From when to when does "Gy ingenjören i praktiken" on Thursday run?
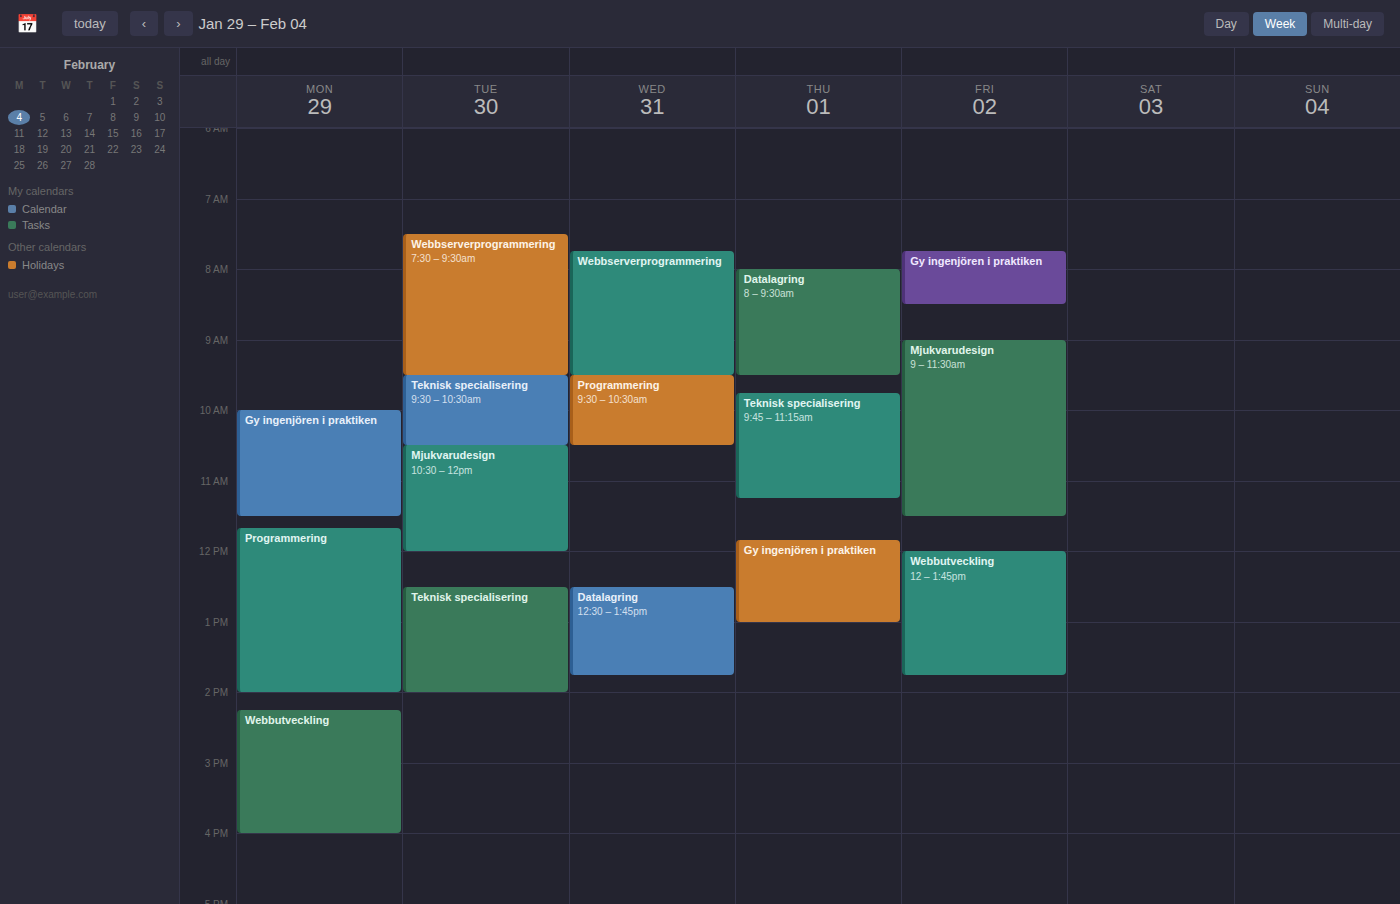
11:50 AM to 1:00 PM